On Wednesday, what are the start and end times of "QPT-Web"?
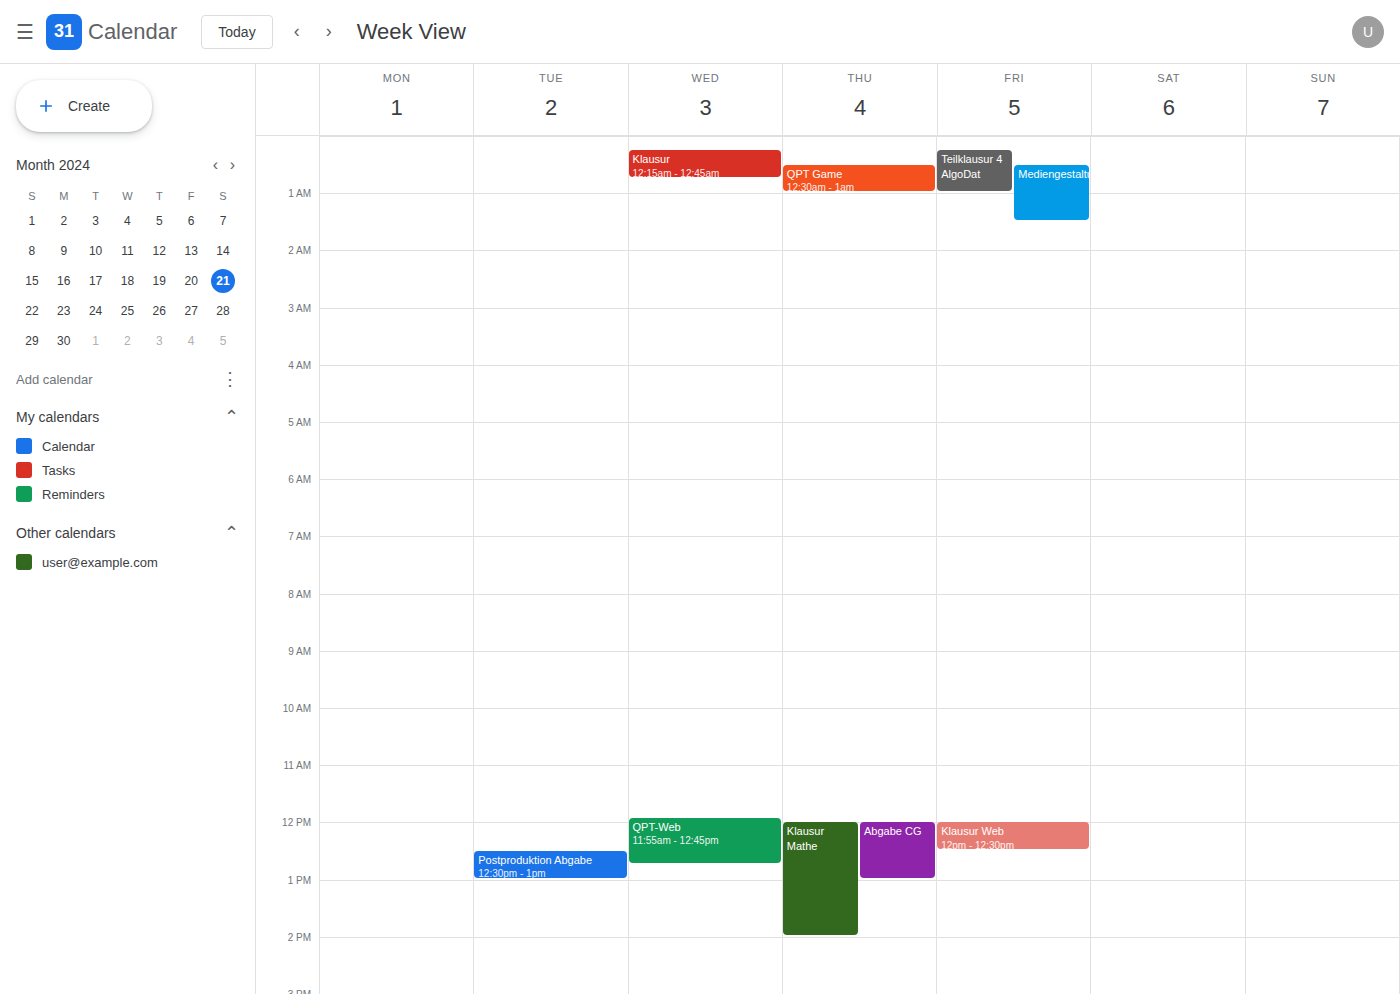
11:55 AM to 12:45 PM